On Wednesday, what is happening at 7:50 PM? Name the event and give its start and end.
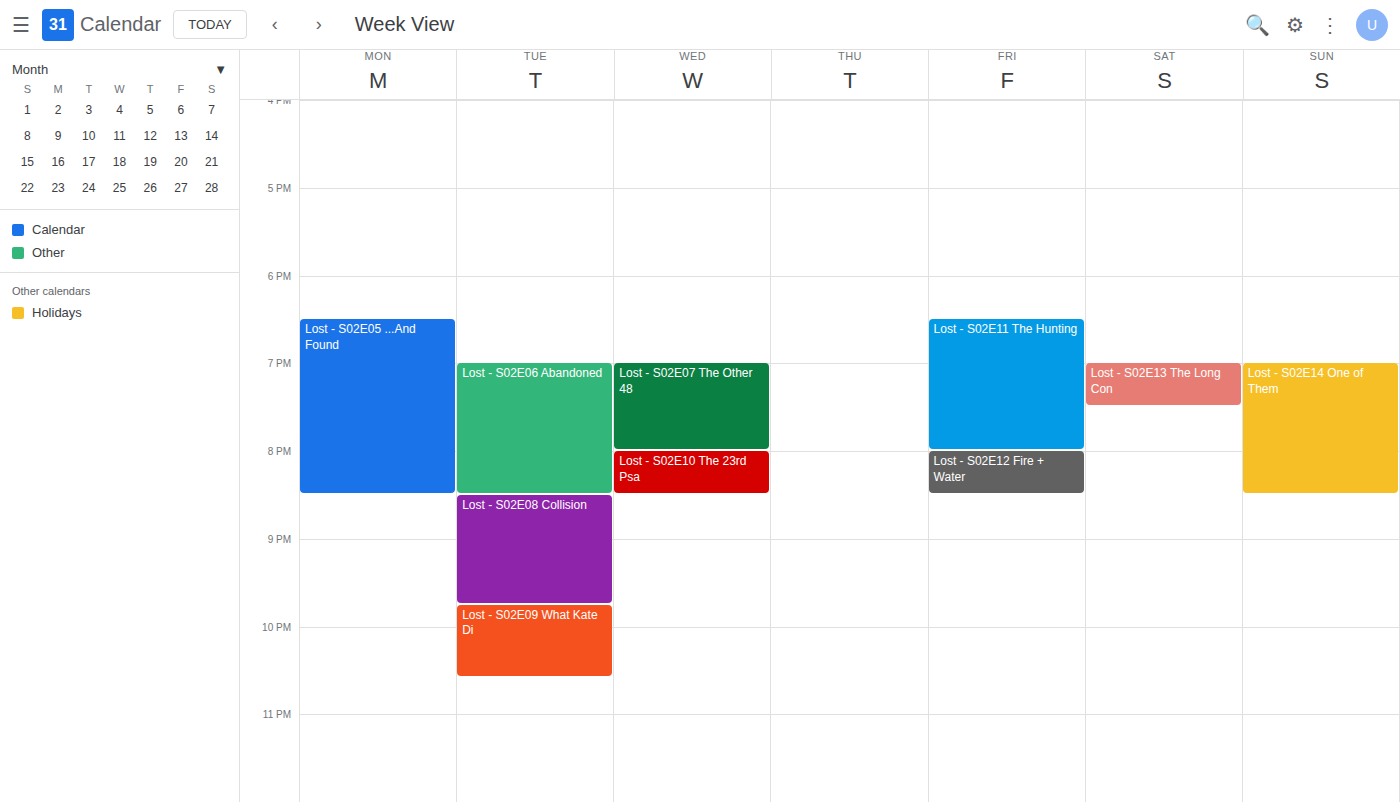
"Lost - S02E07 The Other 48", 7:00 PM to 8:00 PM